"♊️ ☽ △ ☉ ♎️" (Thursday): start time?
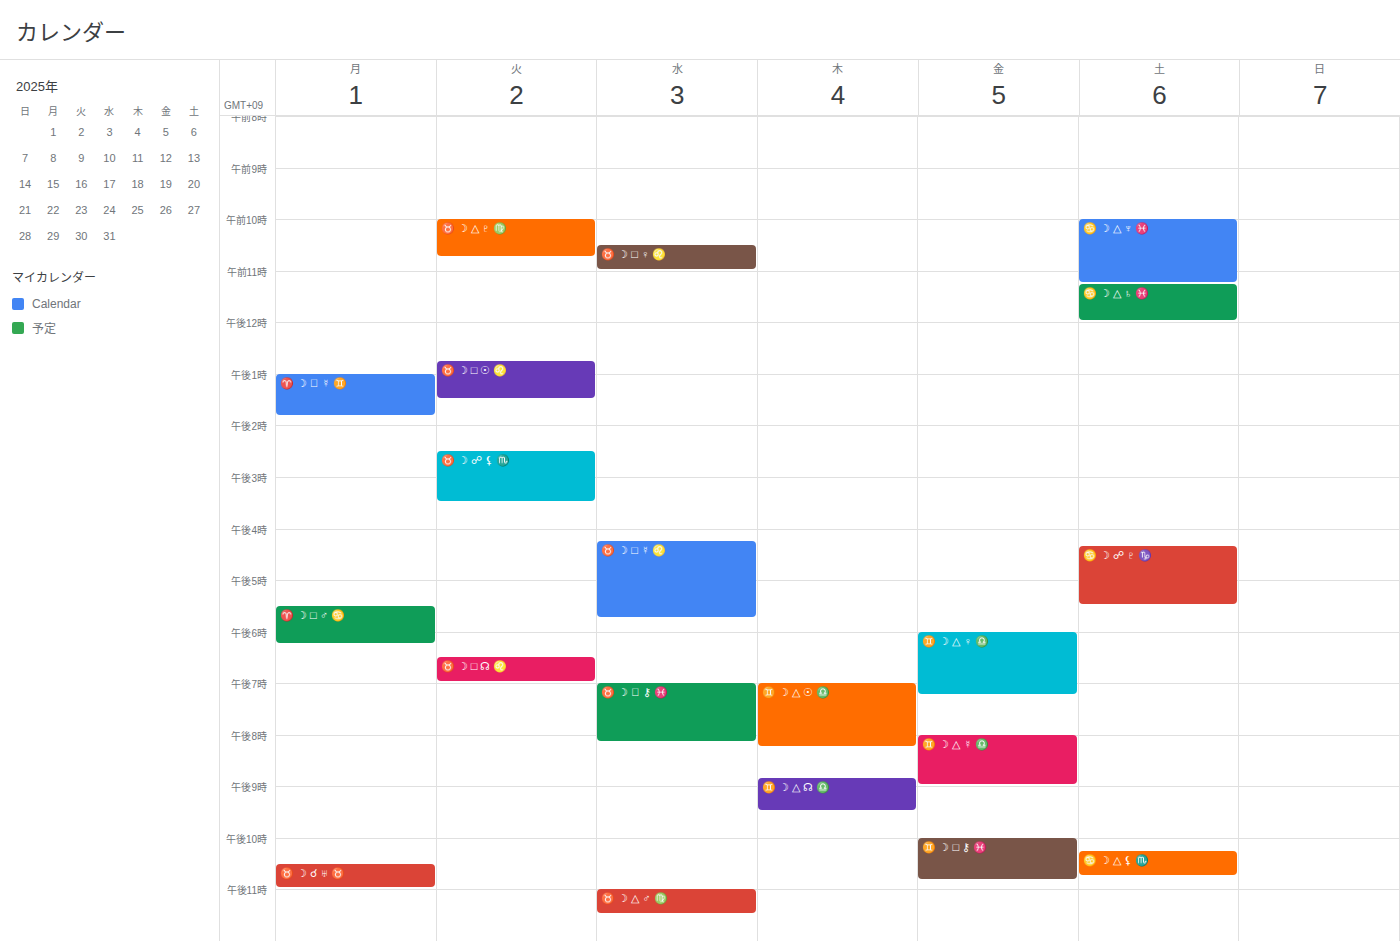
19:00